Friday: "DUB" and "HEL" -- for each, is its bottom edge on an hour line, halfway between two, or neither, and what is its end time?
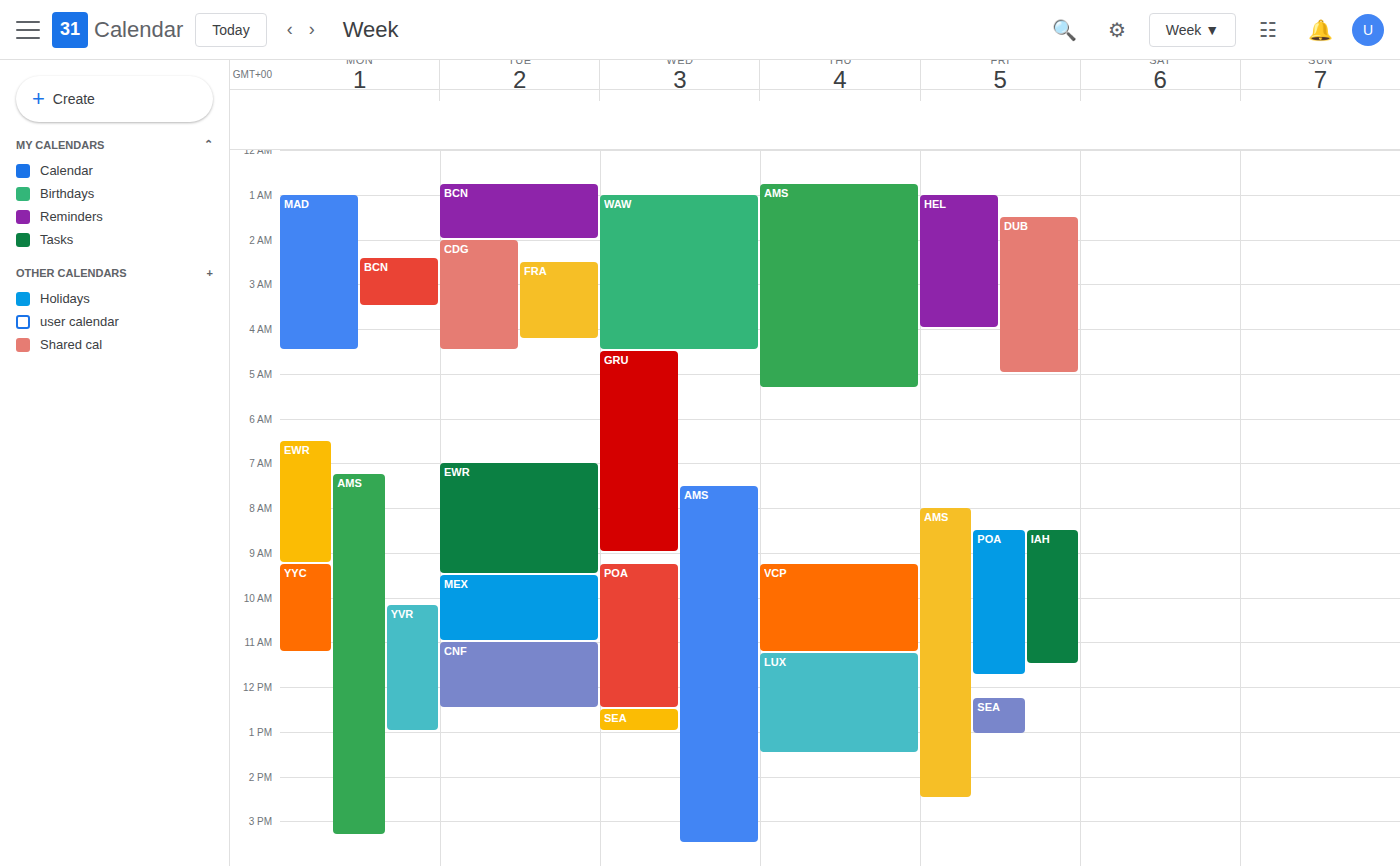
"DUB": 05:00, exactly on the 05:00 line. "HEL": 04:00, exactly on the 04:00 line.